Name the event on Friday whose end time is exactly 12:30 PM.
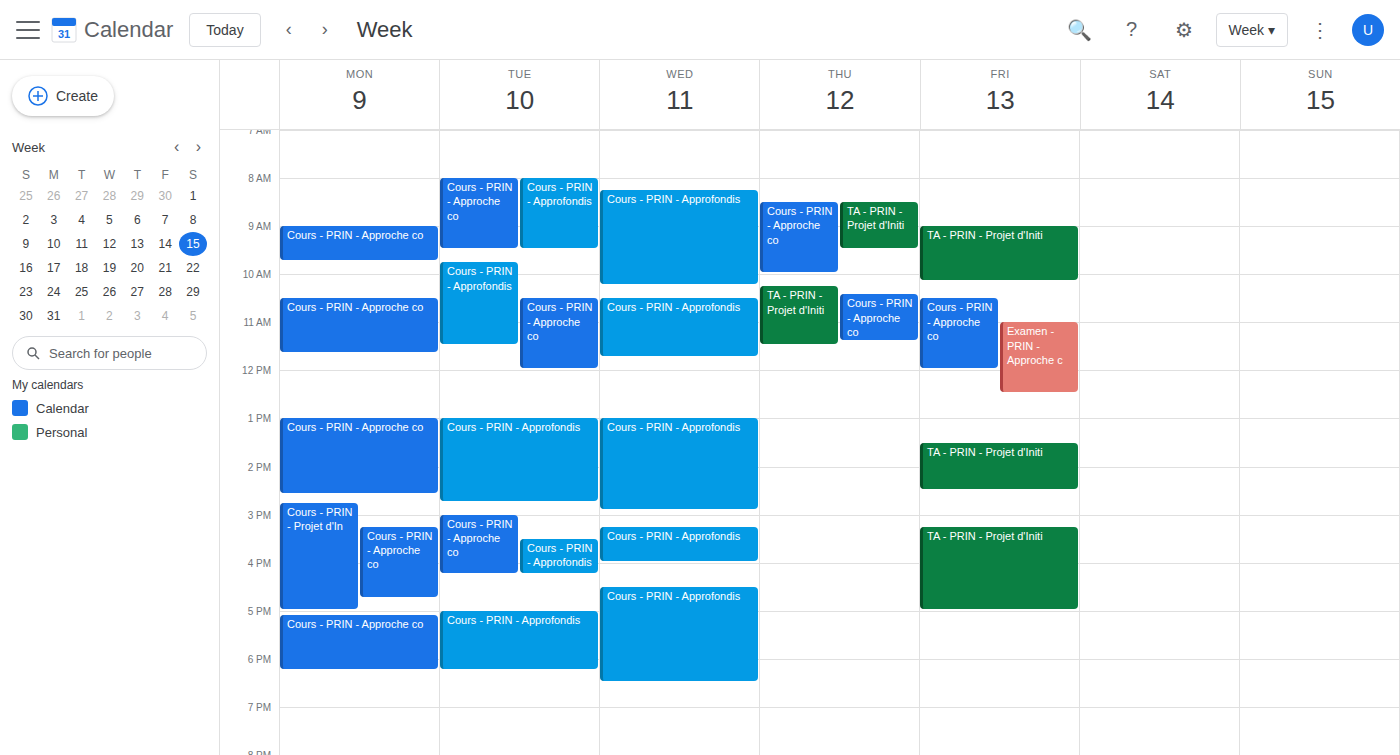
"Examen - PRIN - Approche c"